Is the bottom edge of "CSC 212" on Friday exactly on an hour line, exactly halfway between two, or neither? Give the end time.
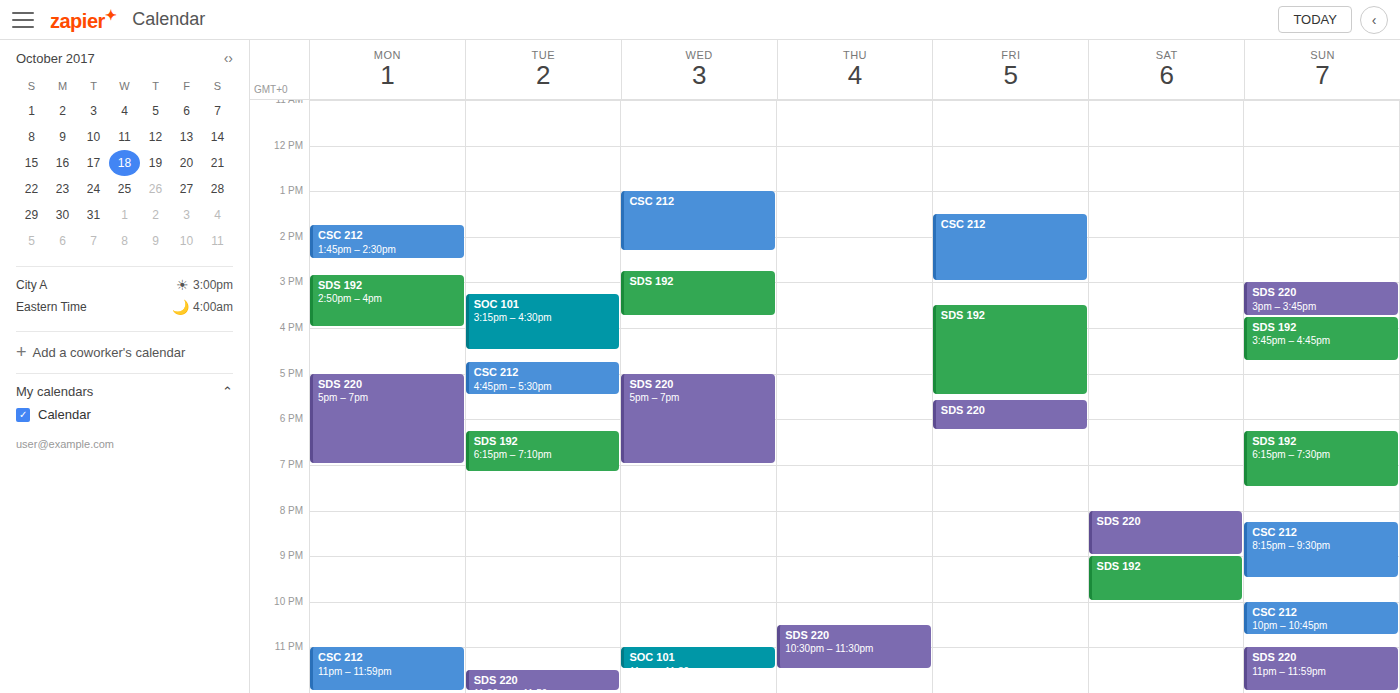
3:00 PM -- exactly on the 3 PM line.